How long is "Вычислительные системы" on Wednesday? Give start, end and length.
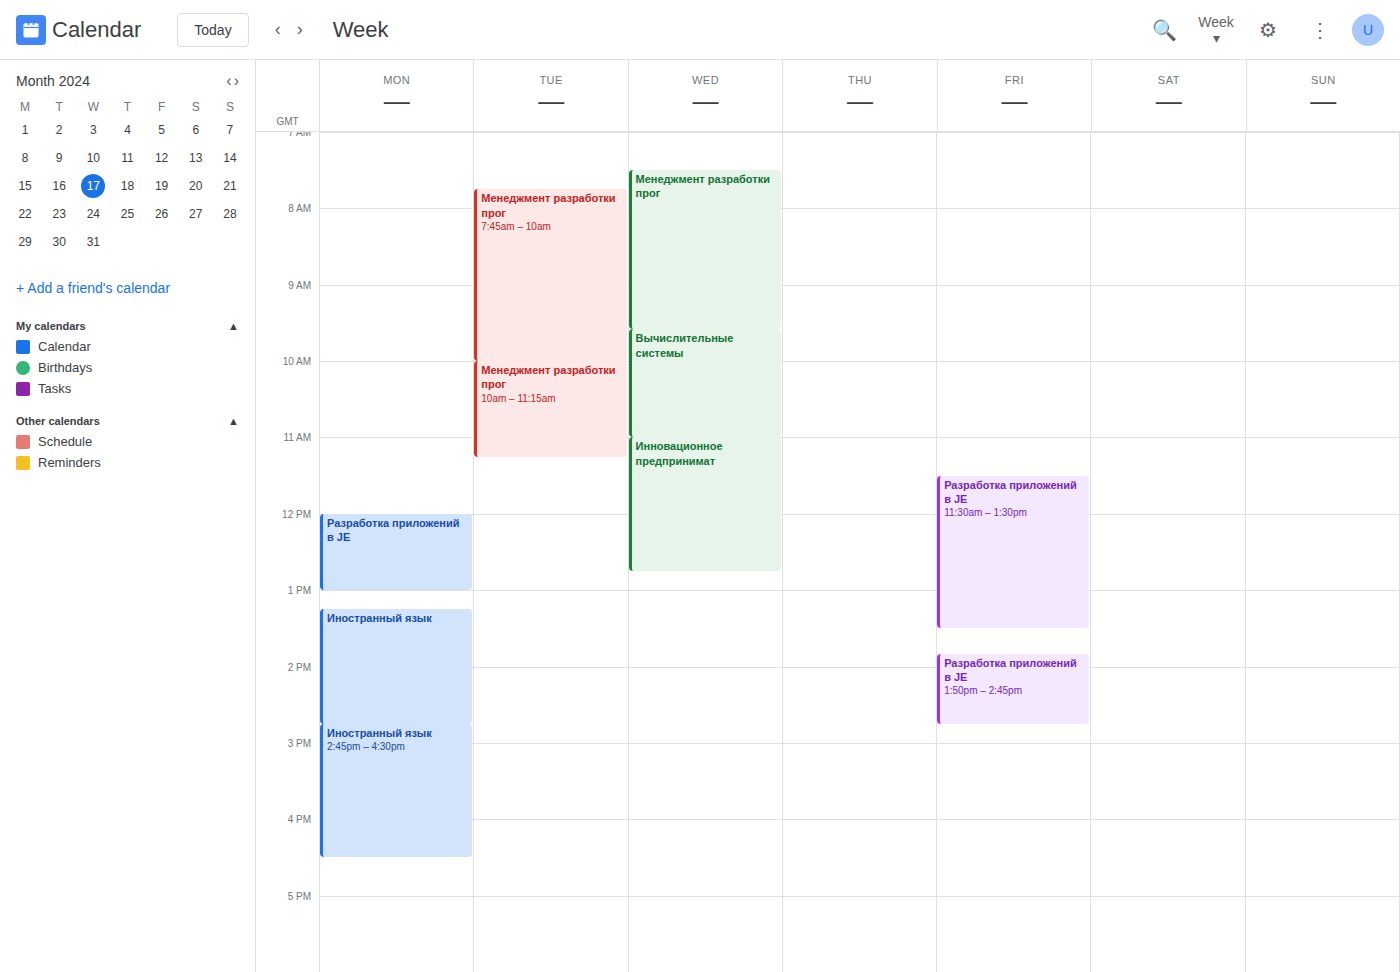
9:35 AM to 11:00 AM, 1 hour 25 minutes